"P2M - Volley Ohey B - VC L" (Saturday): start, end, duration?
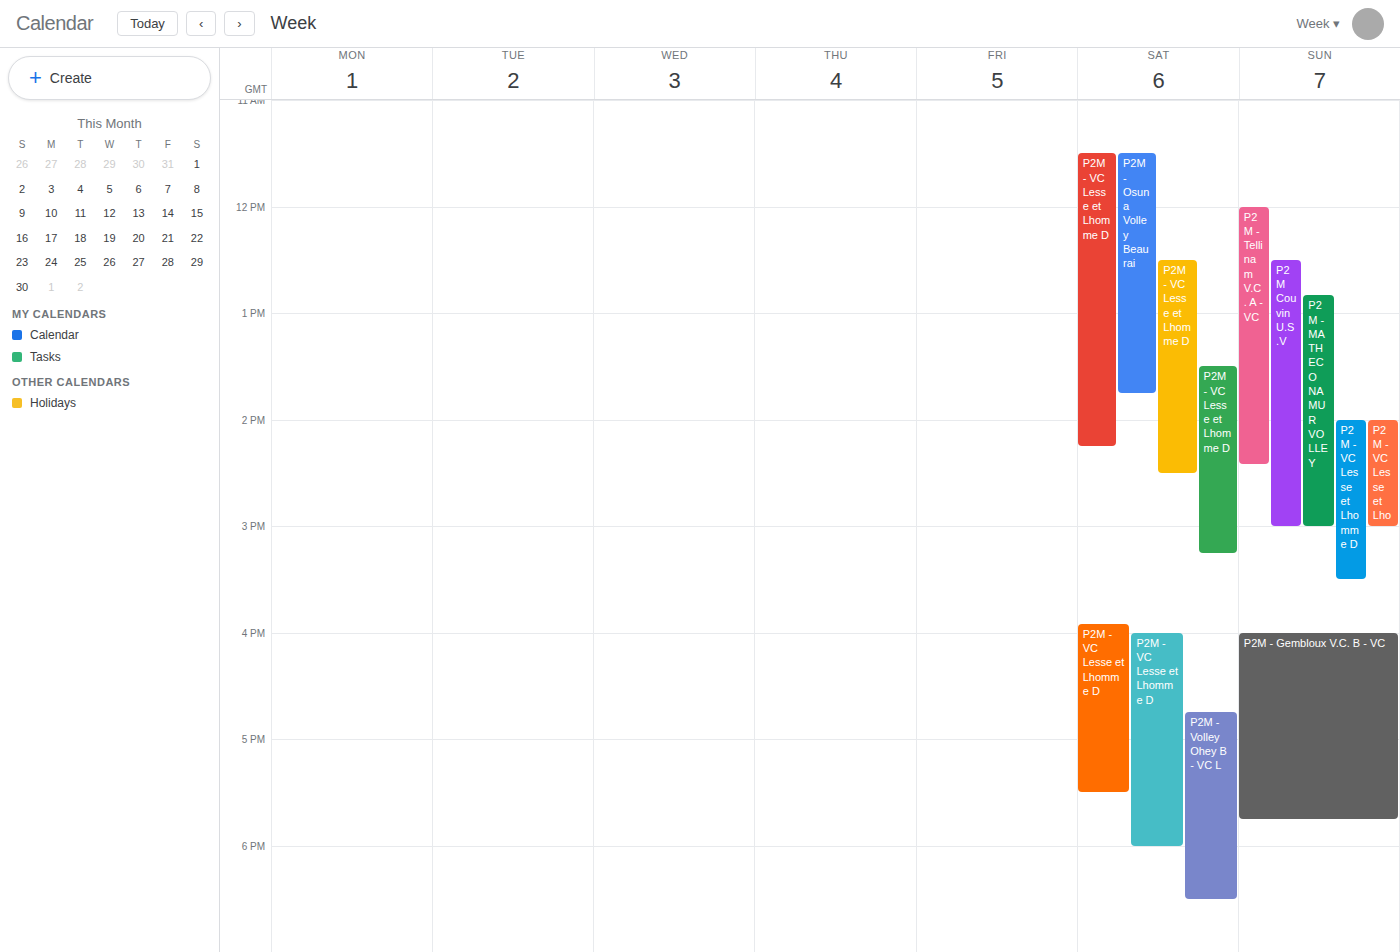
4:45 PM to 6:30 PM, 1 hour 45 minutes